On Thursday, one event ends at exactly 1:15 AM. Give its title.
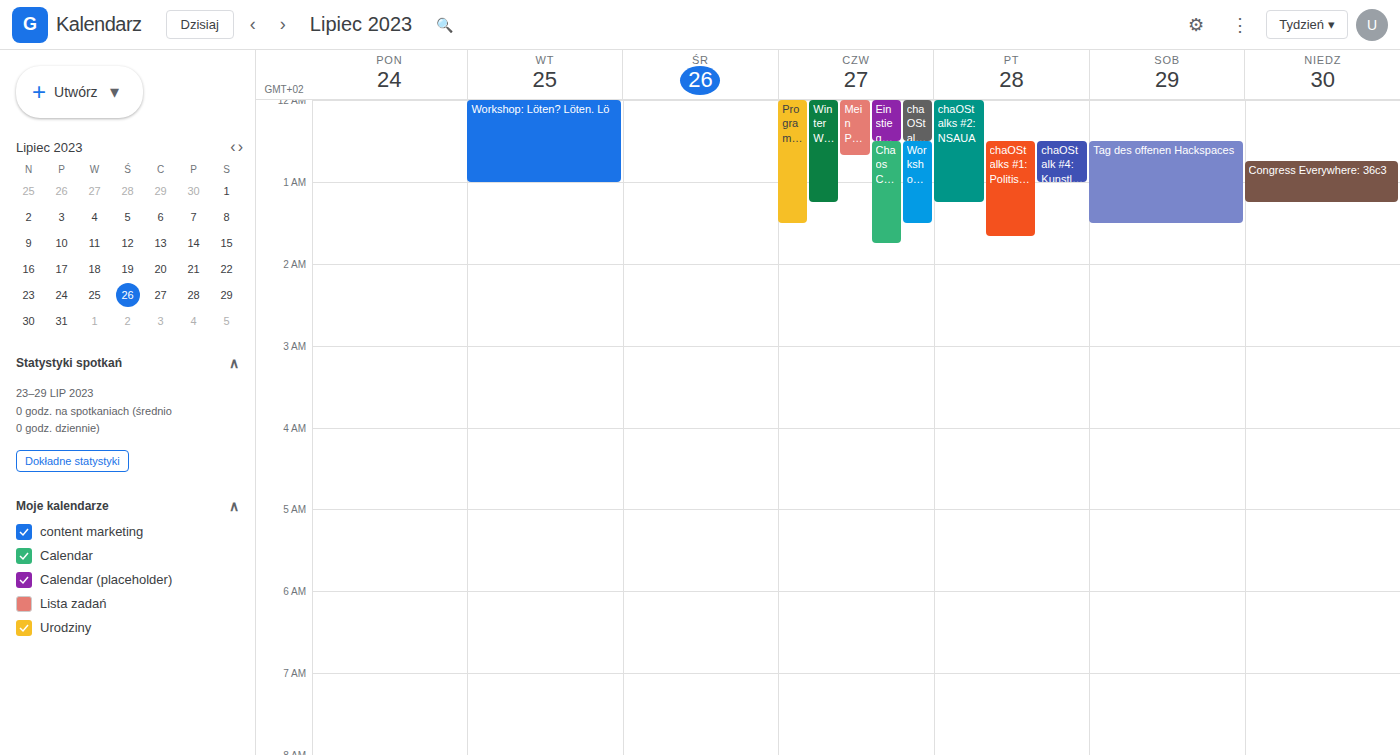
"Winter Workshops"